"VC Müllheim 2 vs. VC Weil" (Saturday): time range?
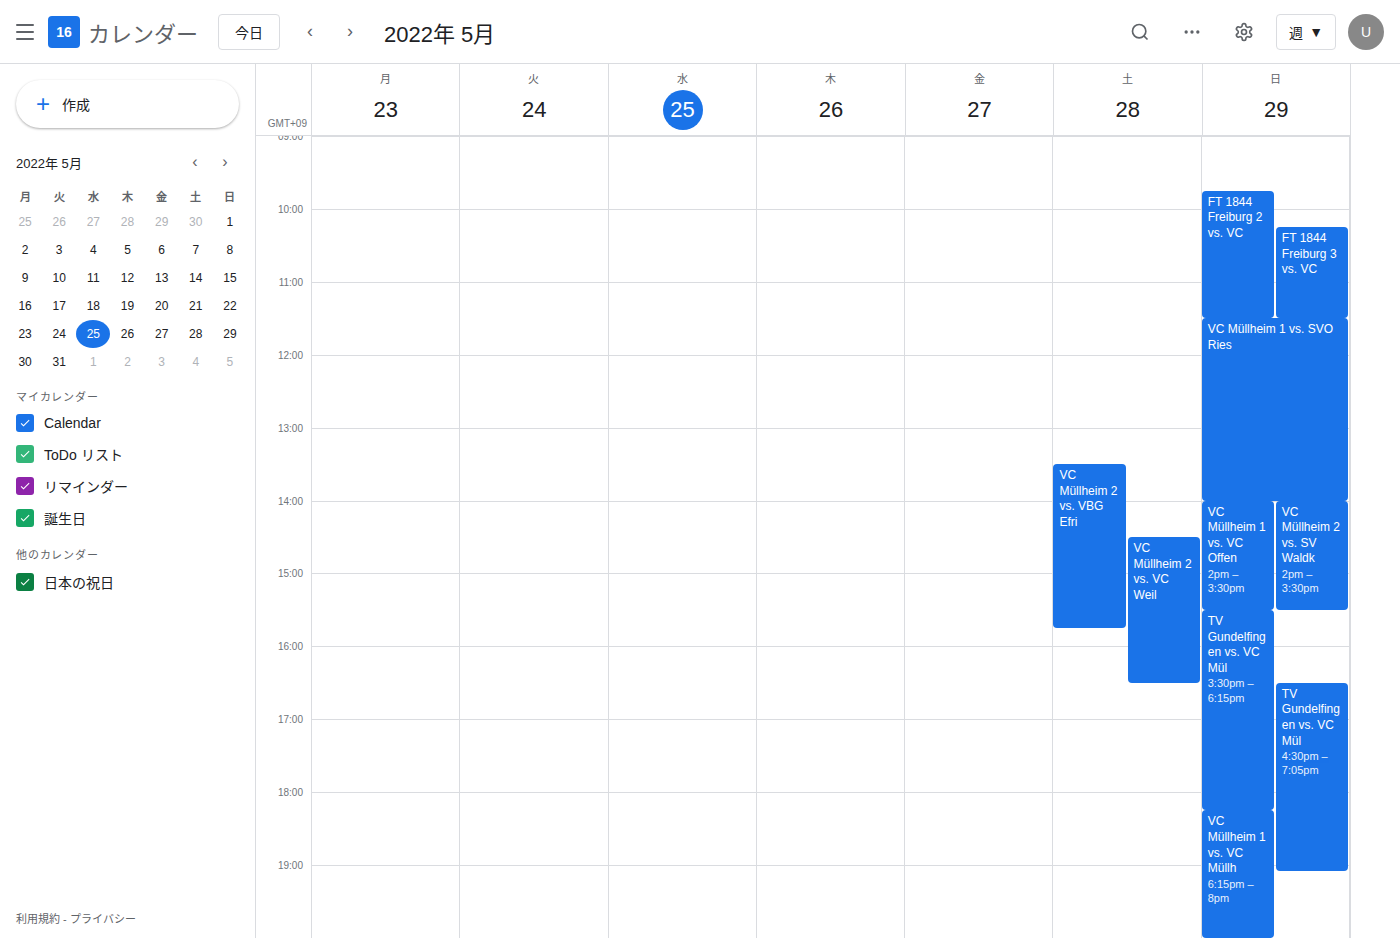
2:30 PM to 4:30 PM